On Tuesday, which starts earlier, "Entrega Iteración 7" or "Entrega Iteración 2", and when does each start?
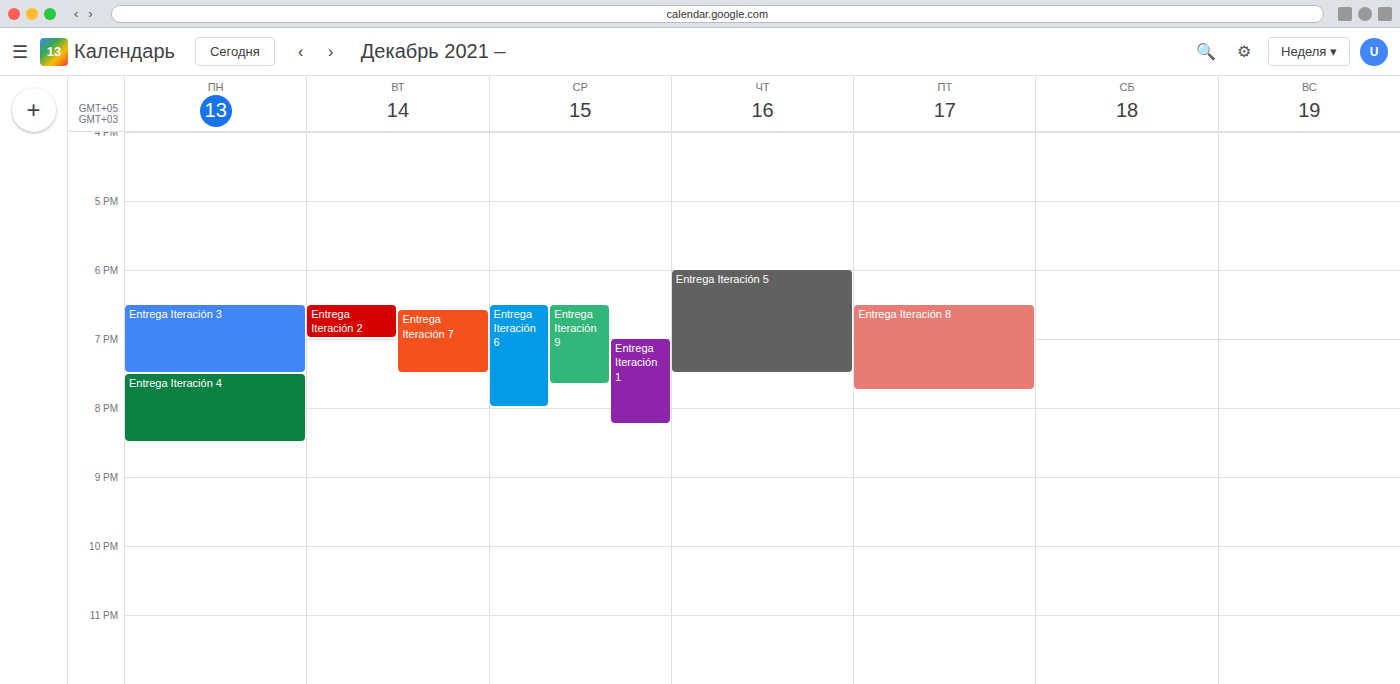
"Entrega Iteración 2" 6:30 PM; "Entrega Iteración 7" 6:35 PM.